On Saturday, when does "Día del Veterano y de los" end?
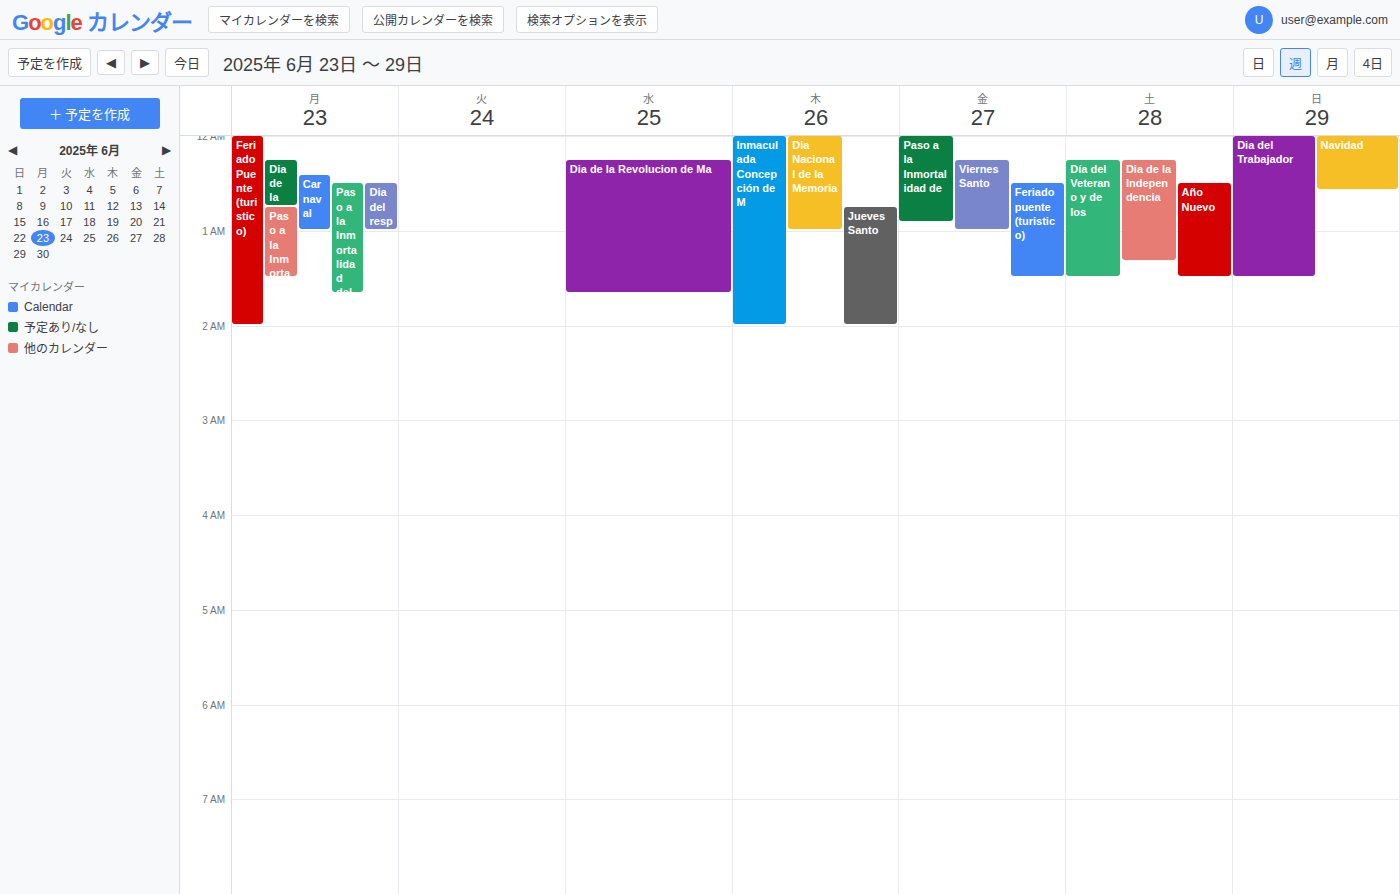
1:30 AM